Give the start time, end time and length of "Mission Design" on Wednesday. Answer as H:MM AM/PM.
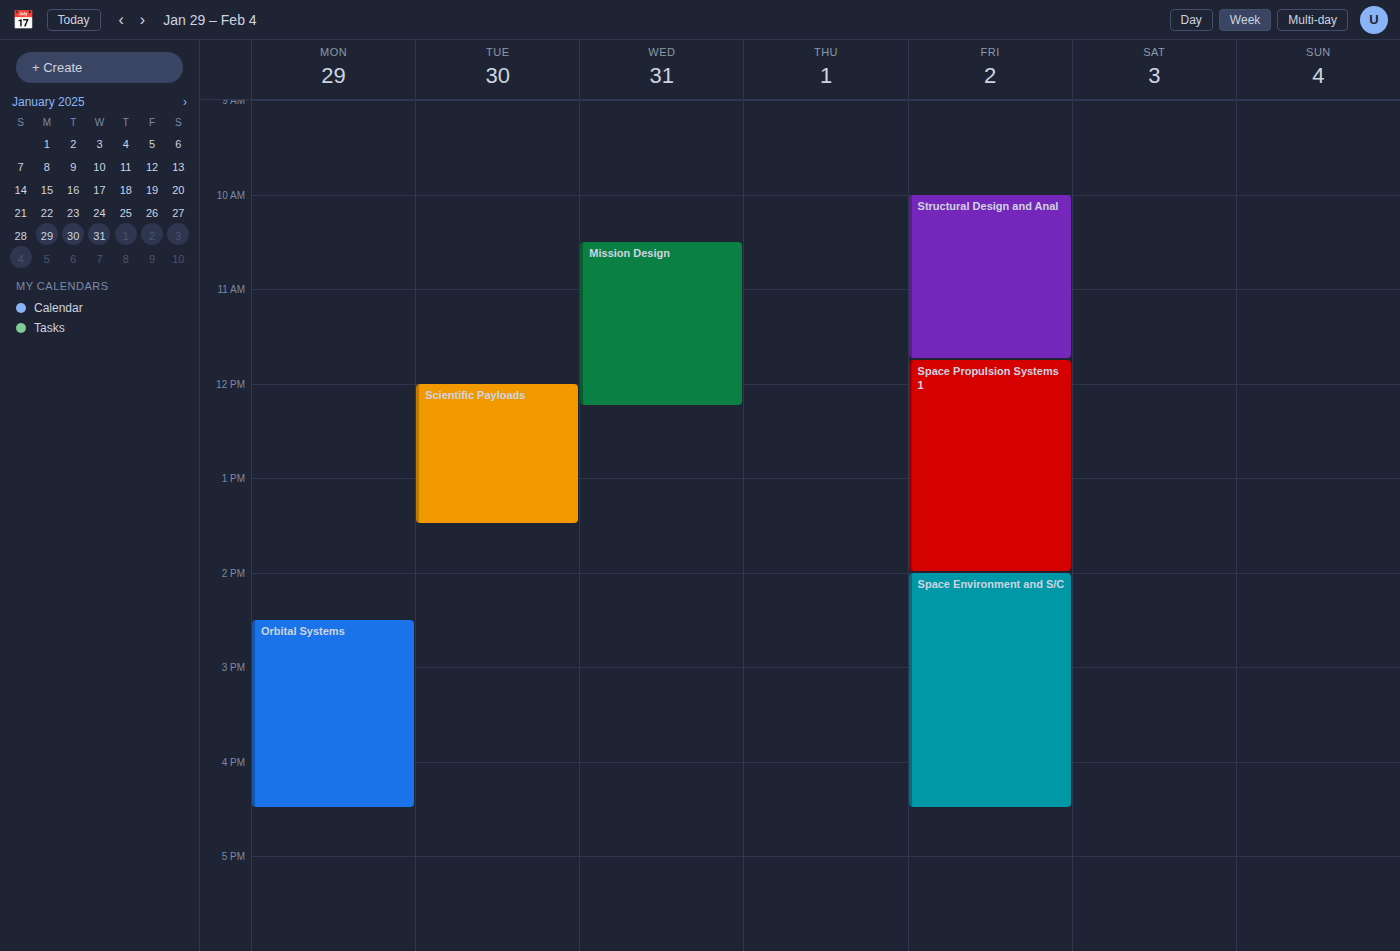
10:30 AM to 12:15 PM, 1 hour 45 minutes